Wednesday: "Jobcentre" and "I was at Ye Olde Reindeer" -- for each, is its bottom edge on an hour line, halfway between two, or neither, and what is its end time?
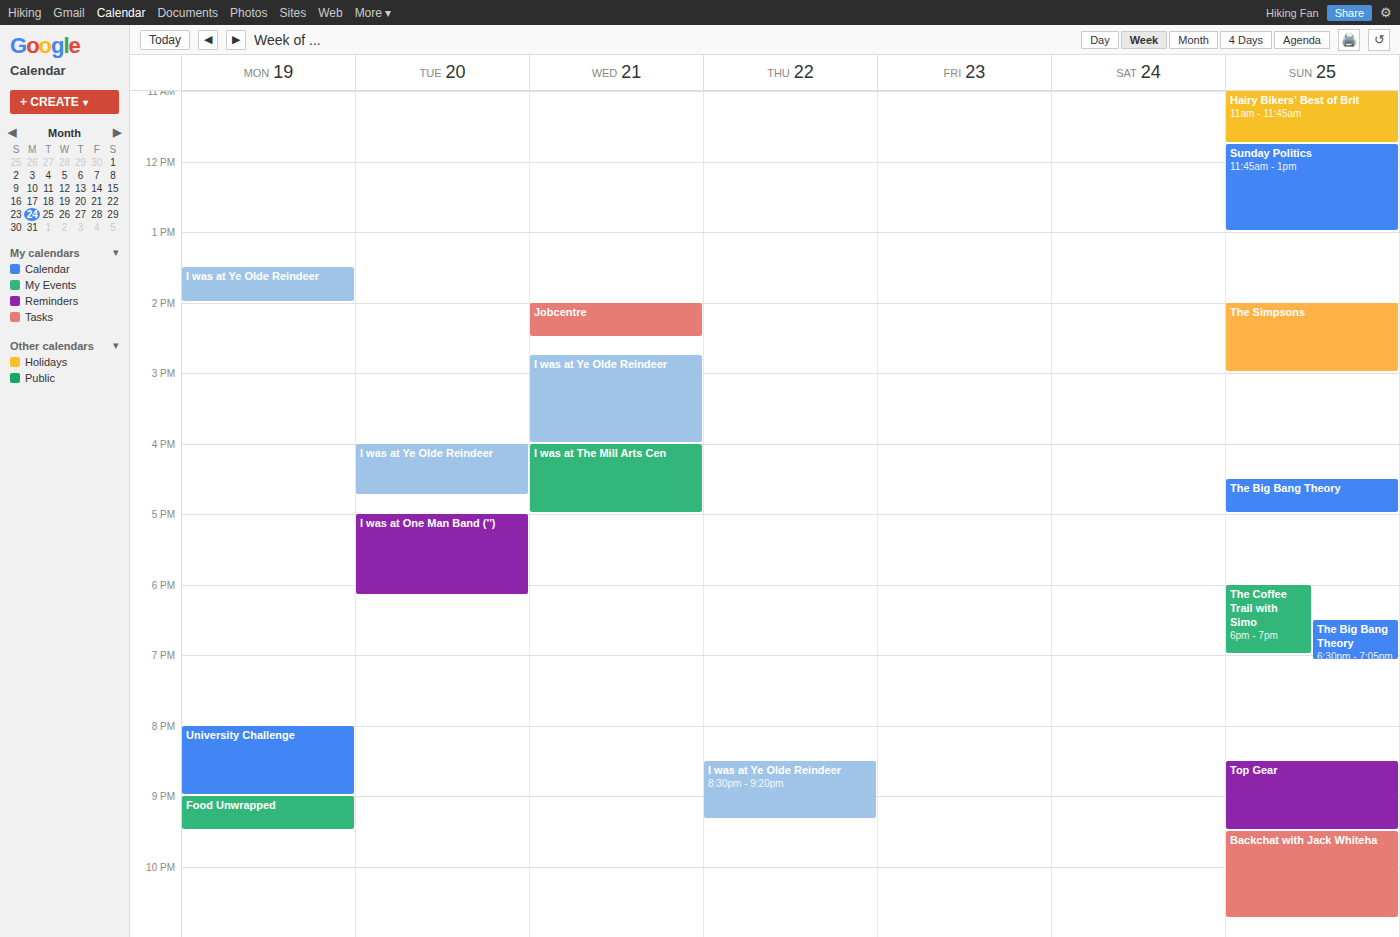
"Jobcentre": 2:30 PM, halfway between the 2 PM and 3 PM lines. "I was at Ye Olde Reindeer": 4:00 PM, exactly on the 4 PM line.